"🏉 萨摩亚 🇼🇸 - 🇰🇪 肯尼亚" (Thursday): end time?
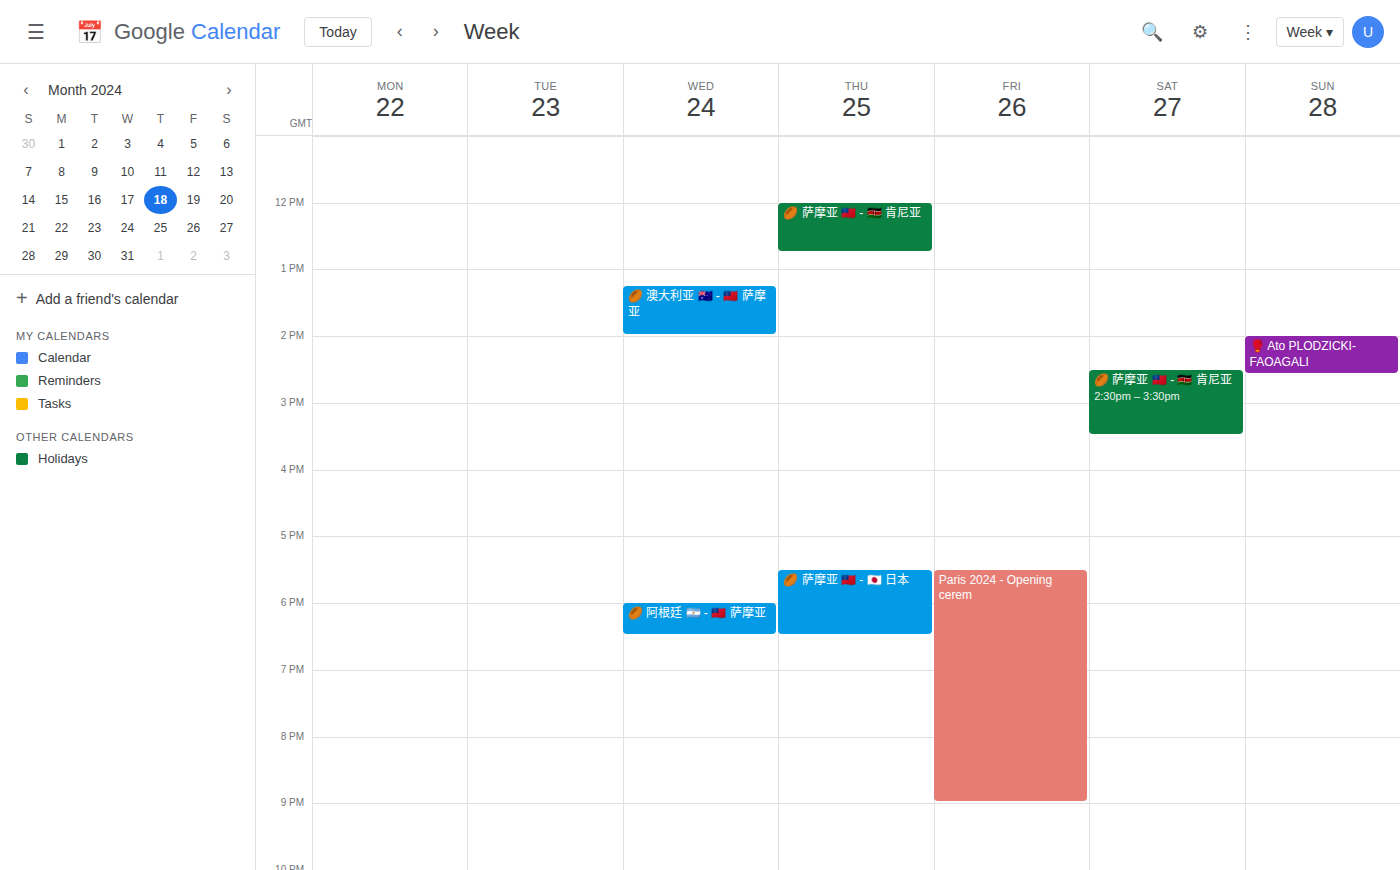
12:45 PM